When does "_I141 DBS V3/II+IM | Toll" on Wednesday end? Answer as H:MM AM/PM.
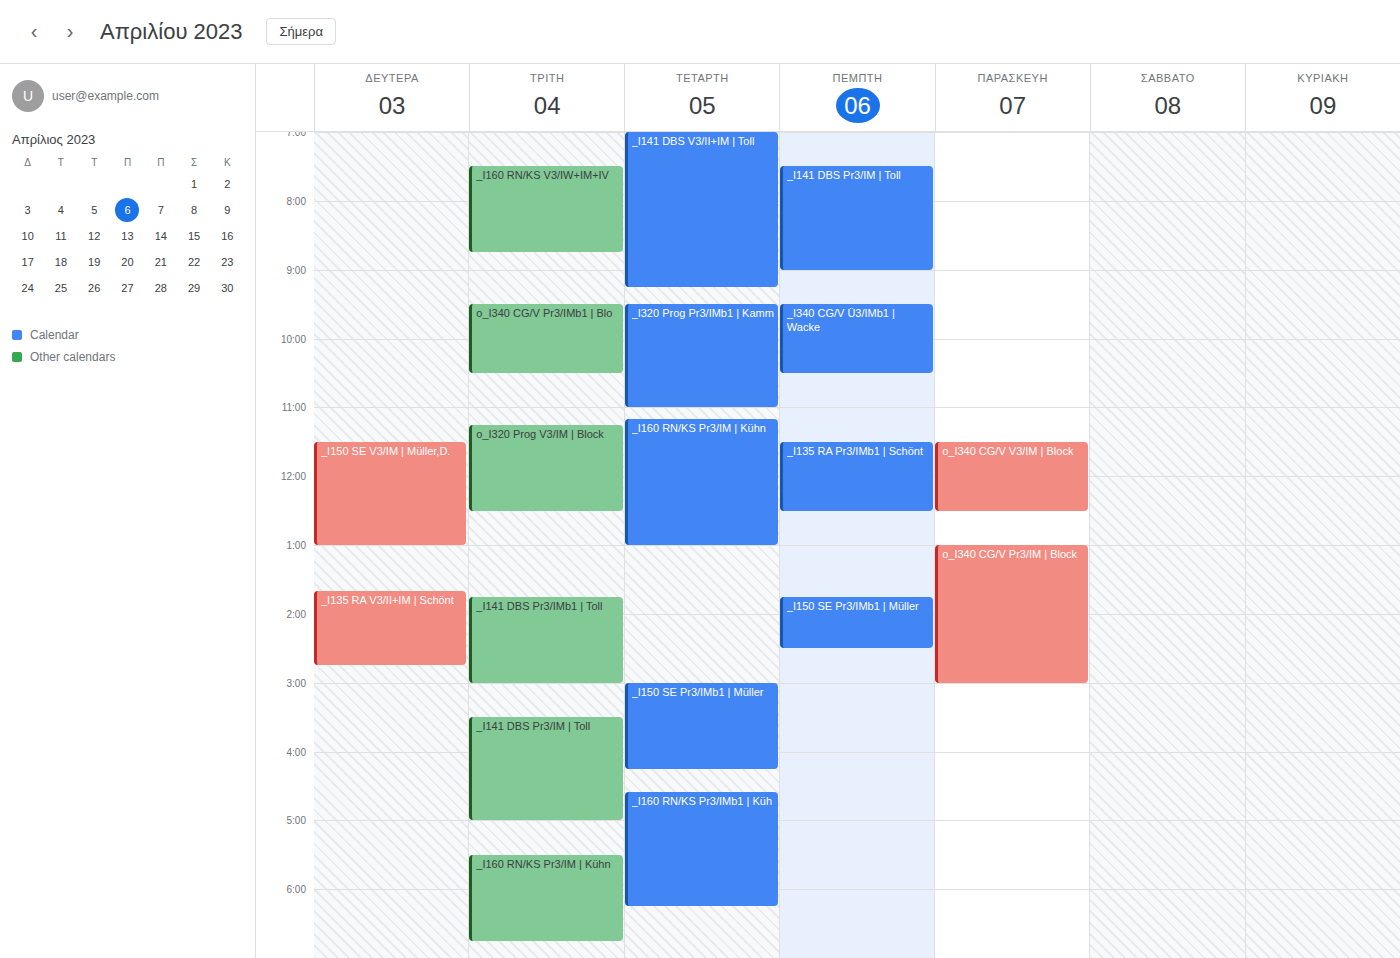
9:15 AM